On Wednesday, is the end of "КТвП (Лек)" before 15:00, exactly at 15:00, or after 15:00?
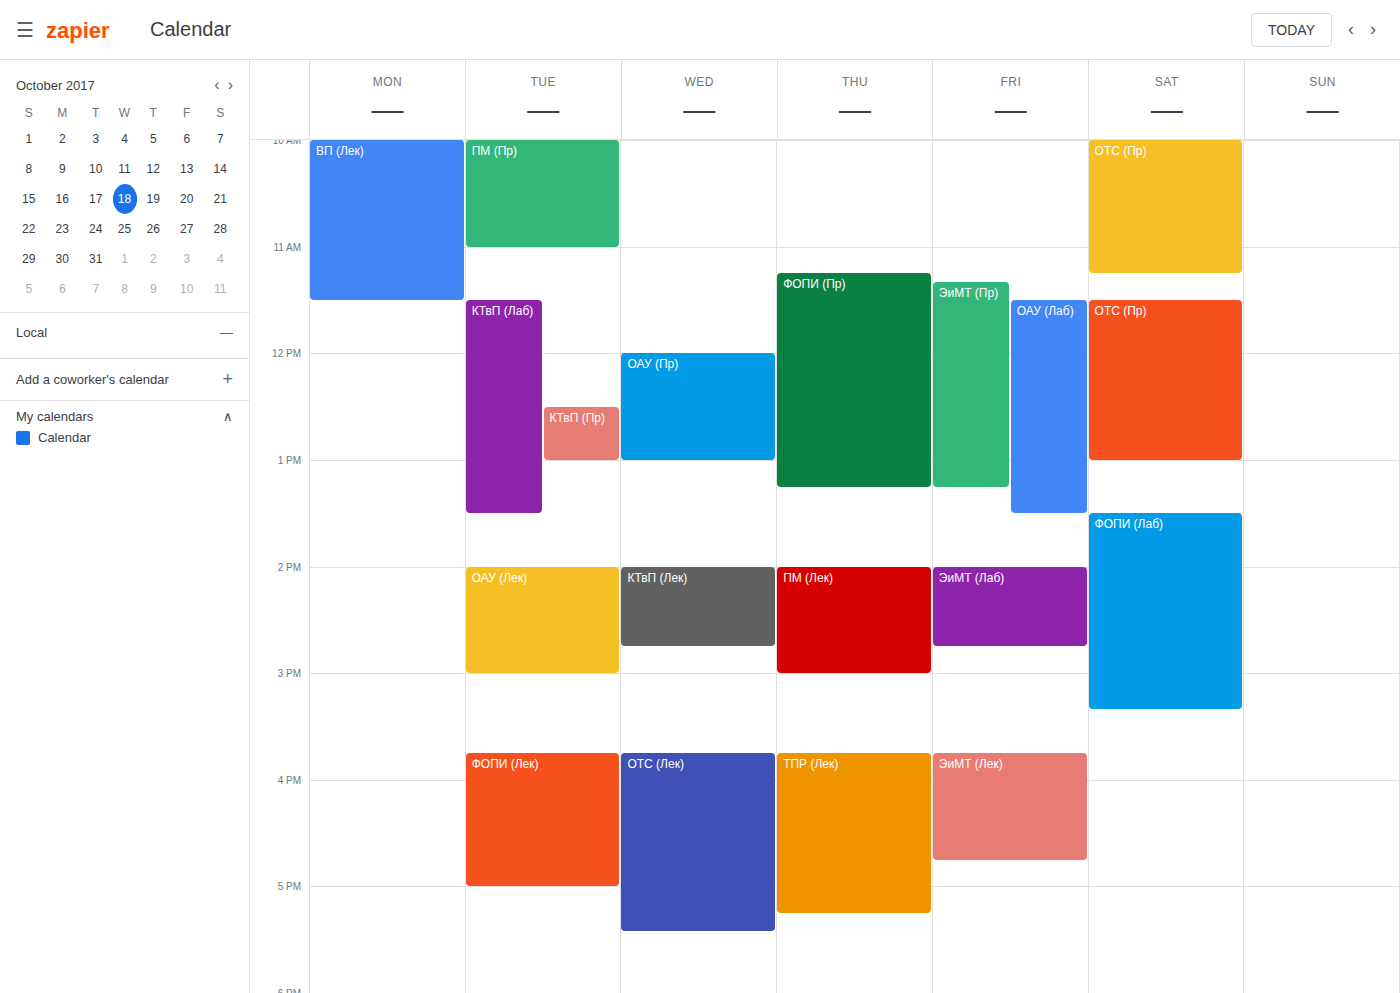
14:45 -- before 15:00, 15 minutes above the 15:00 line.